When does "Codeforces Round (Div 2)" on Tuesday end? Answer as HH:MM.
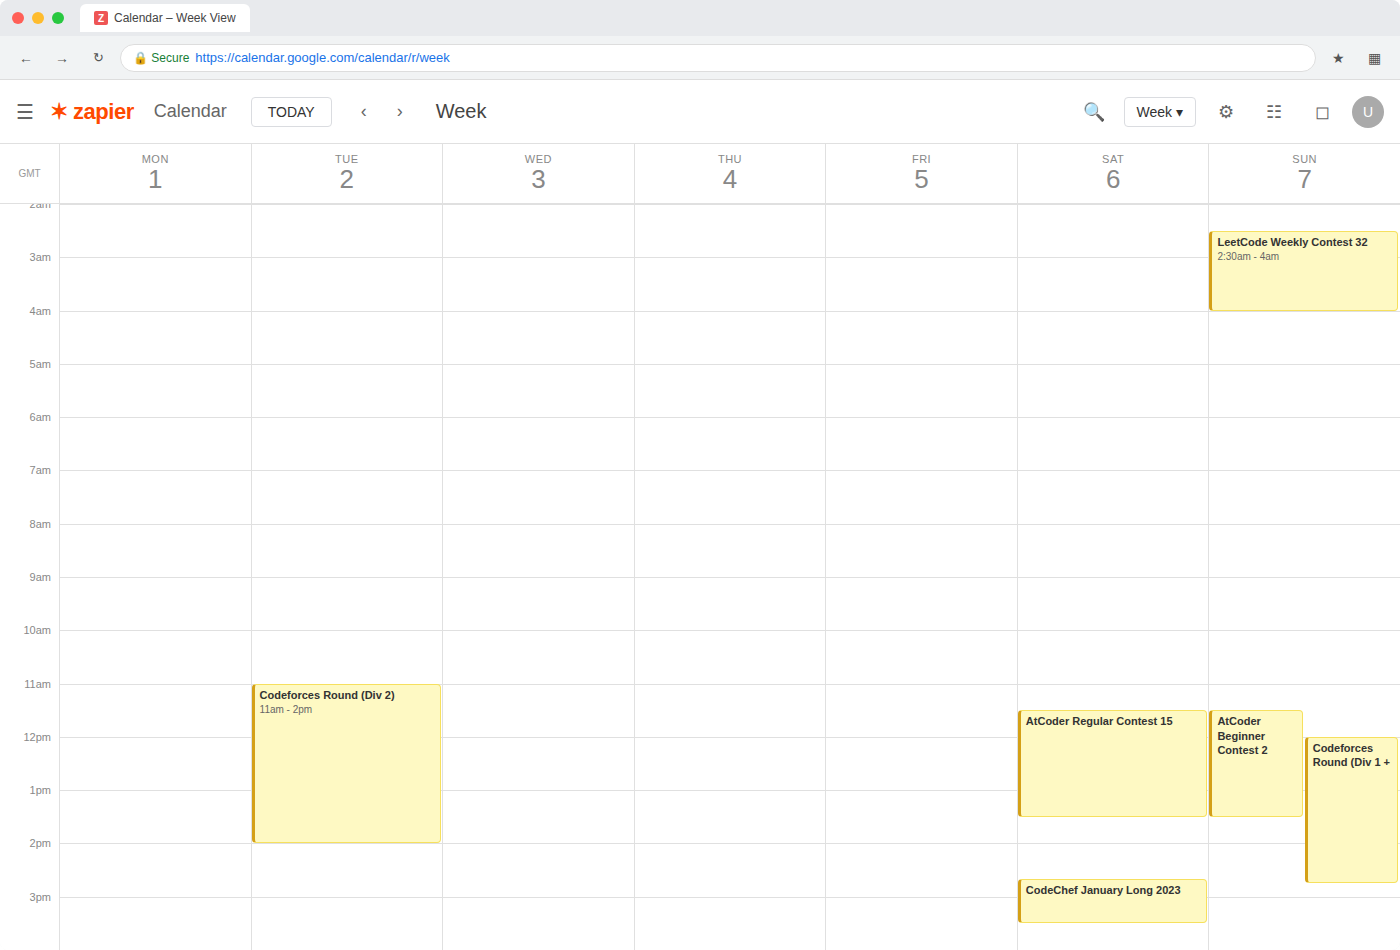
14:00